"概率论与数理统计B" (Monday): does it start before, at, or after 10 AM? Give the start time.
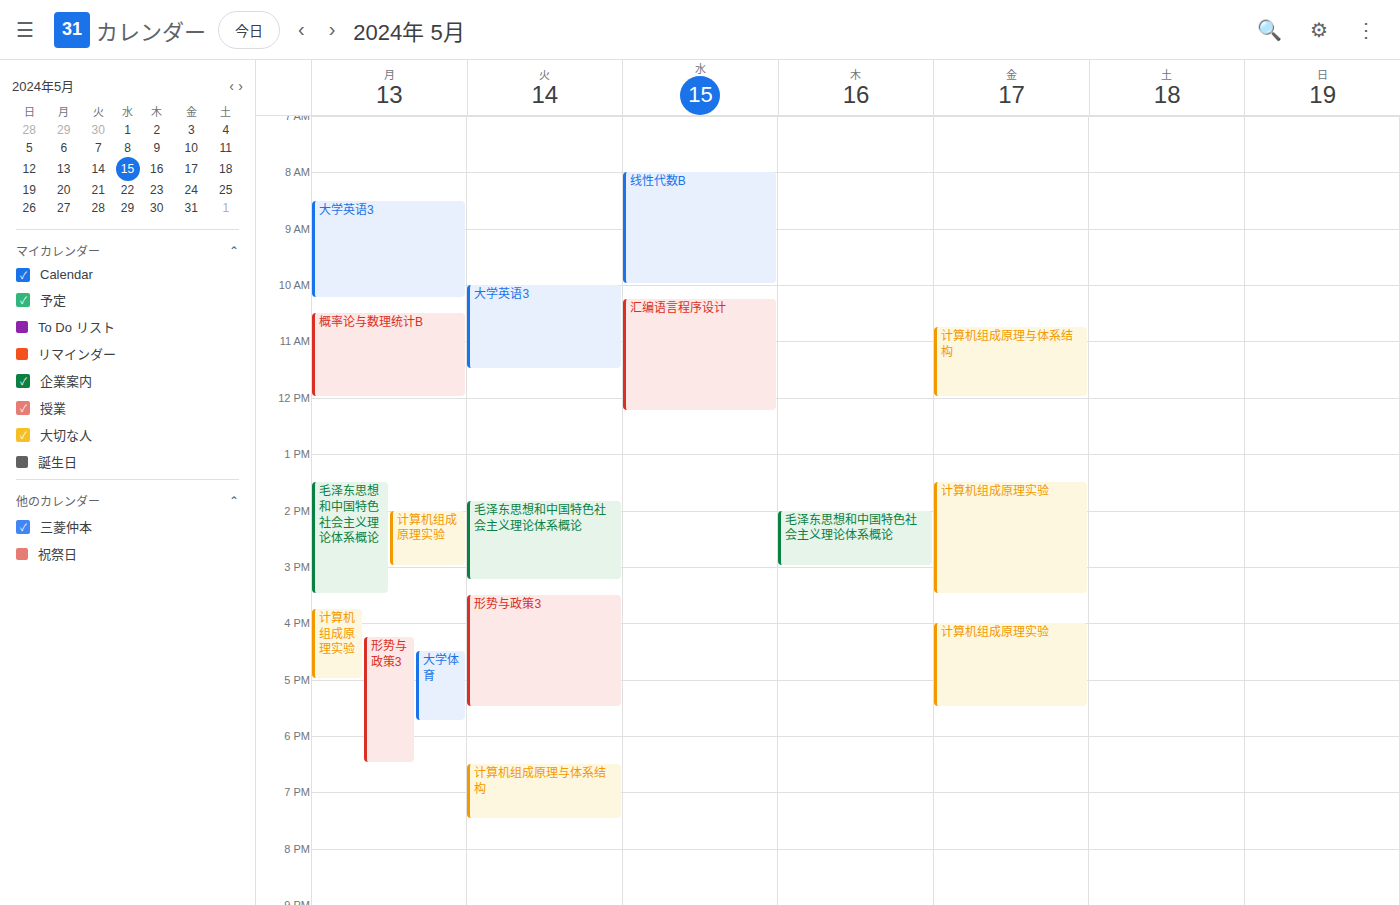
10:30 AM -- after 10 AM, 30 minutes below the 10 AM line.